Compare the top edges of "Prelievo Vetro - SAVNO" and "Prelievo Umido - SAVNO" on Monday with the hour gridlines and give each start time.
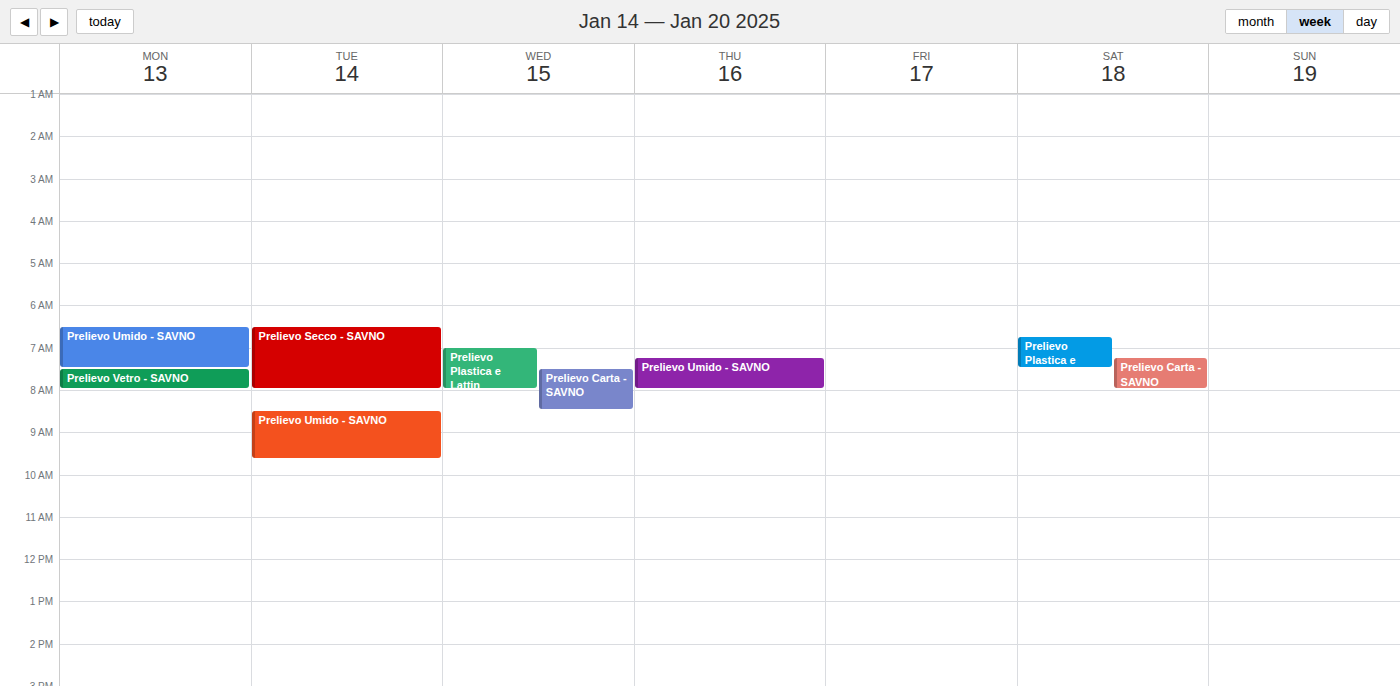
"Prelievo Vetro - SAVNO": 7:30 AM, halfway between the 7 AM and 8 AM lines. "Prelievo Umido - SAVNO": 6:30 AM, halfway between the 6 AM and 7 AM lines.